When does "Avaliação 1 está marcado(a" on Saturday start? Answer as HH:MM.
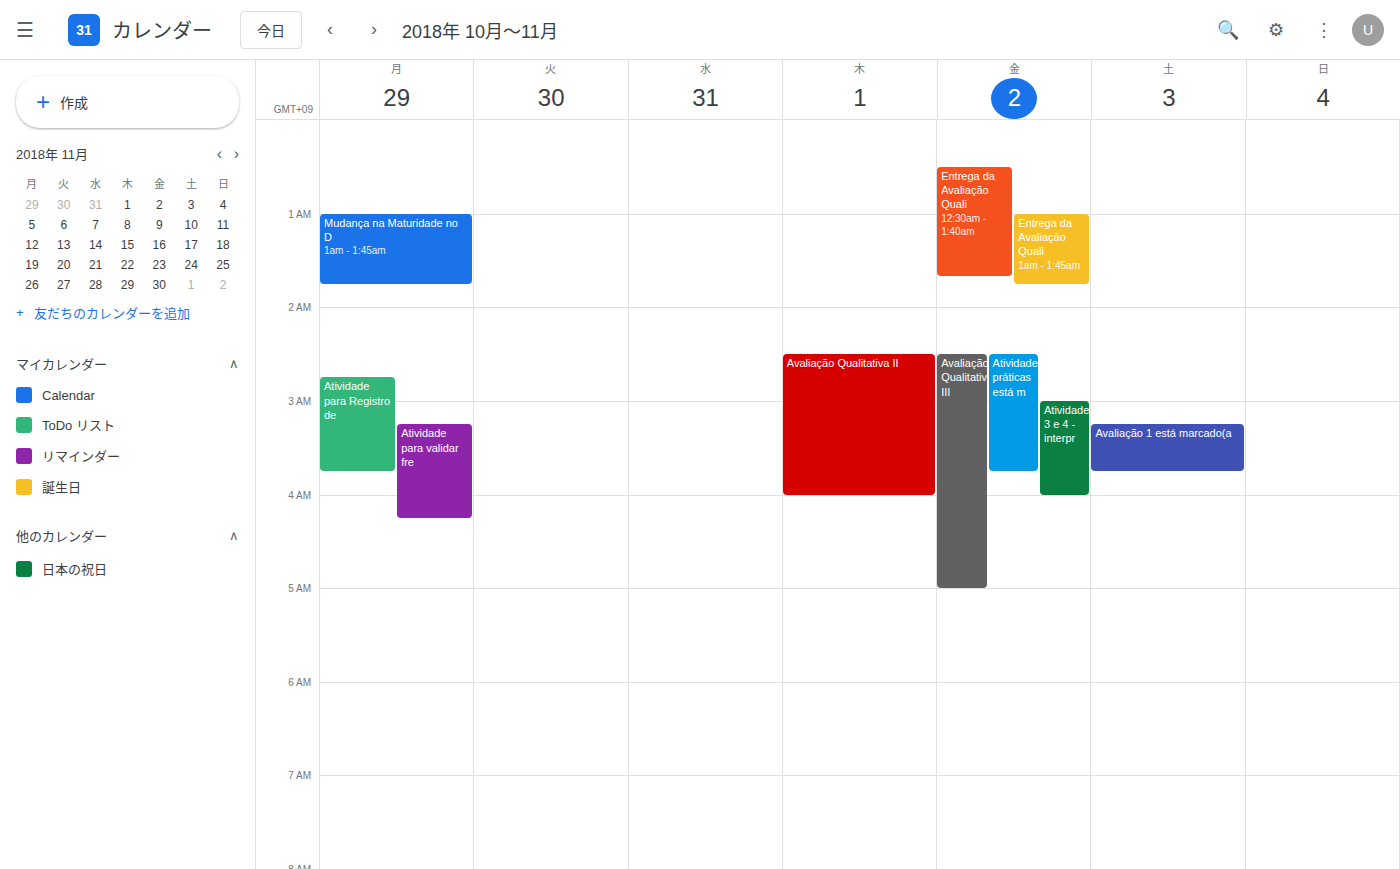
03:15